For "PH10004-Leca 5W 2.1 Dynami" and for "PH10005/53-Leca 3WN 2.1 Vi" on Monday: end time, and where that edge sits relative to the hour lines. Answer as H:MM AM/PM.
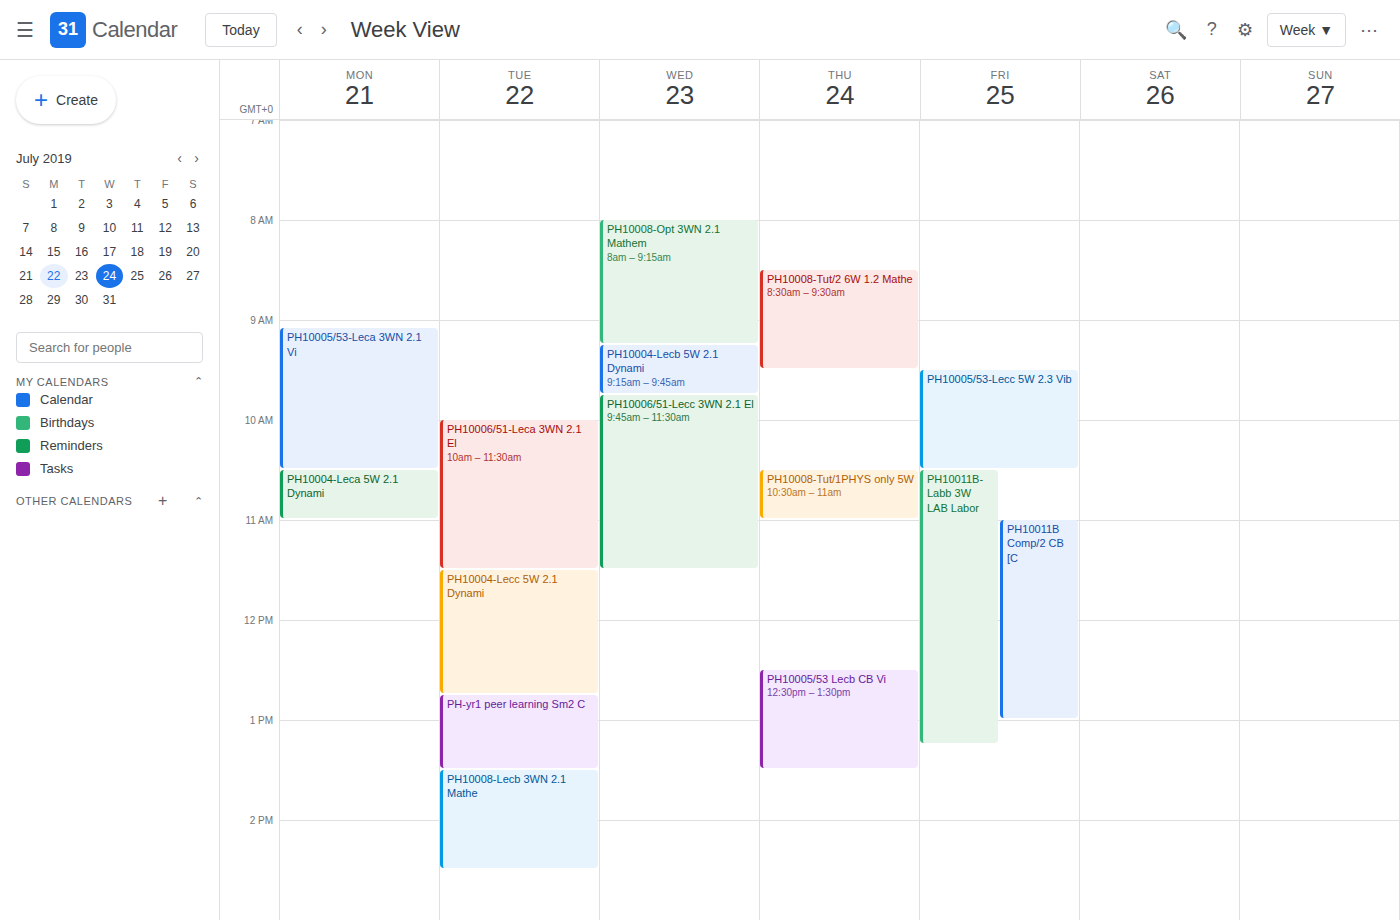
"PH10004-Leca 5W 2.1 Dynami": 11:00 AM, exactly on the 11 AM line. "PH10005/53-Leca 3WN 2.1 Vi": 10:30 AM, halfway between the 10 AM and 11 AM lines.